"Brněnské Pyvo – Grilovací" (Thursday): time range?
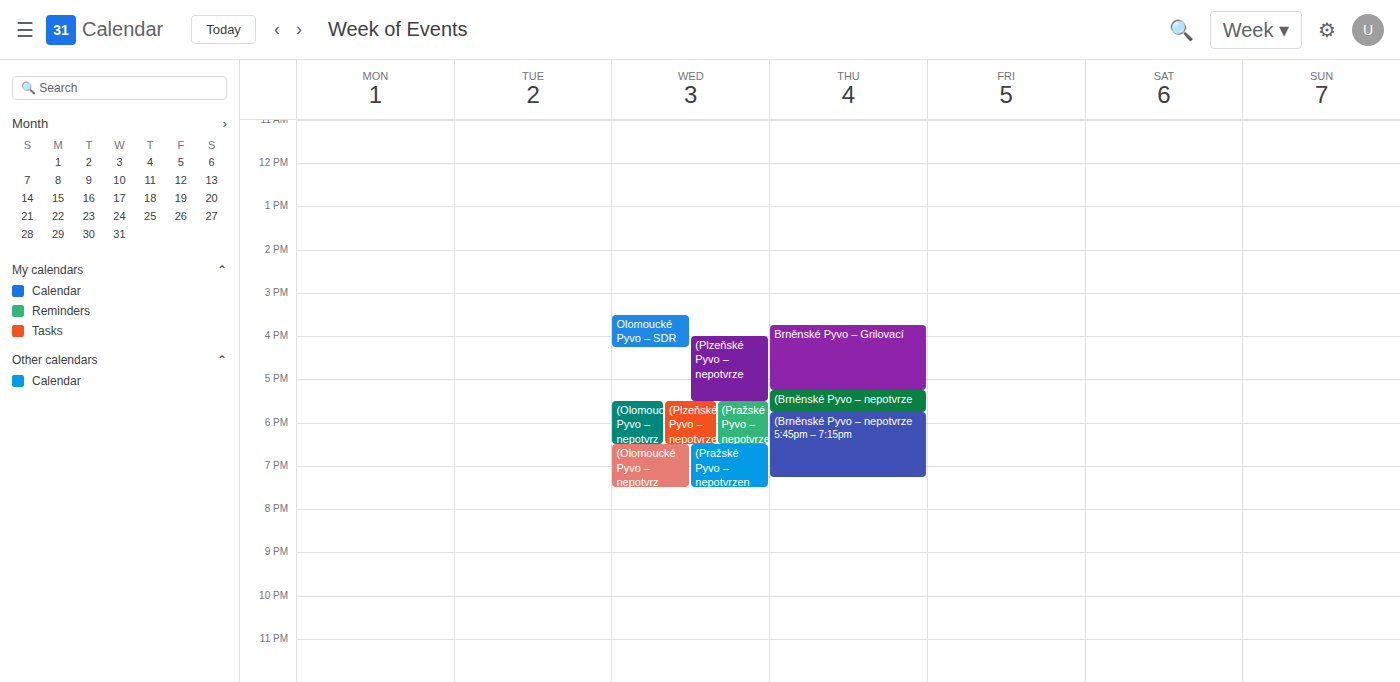
15:45 to 17:15